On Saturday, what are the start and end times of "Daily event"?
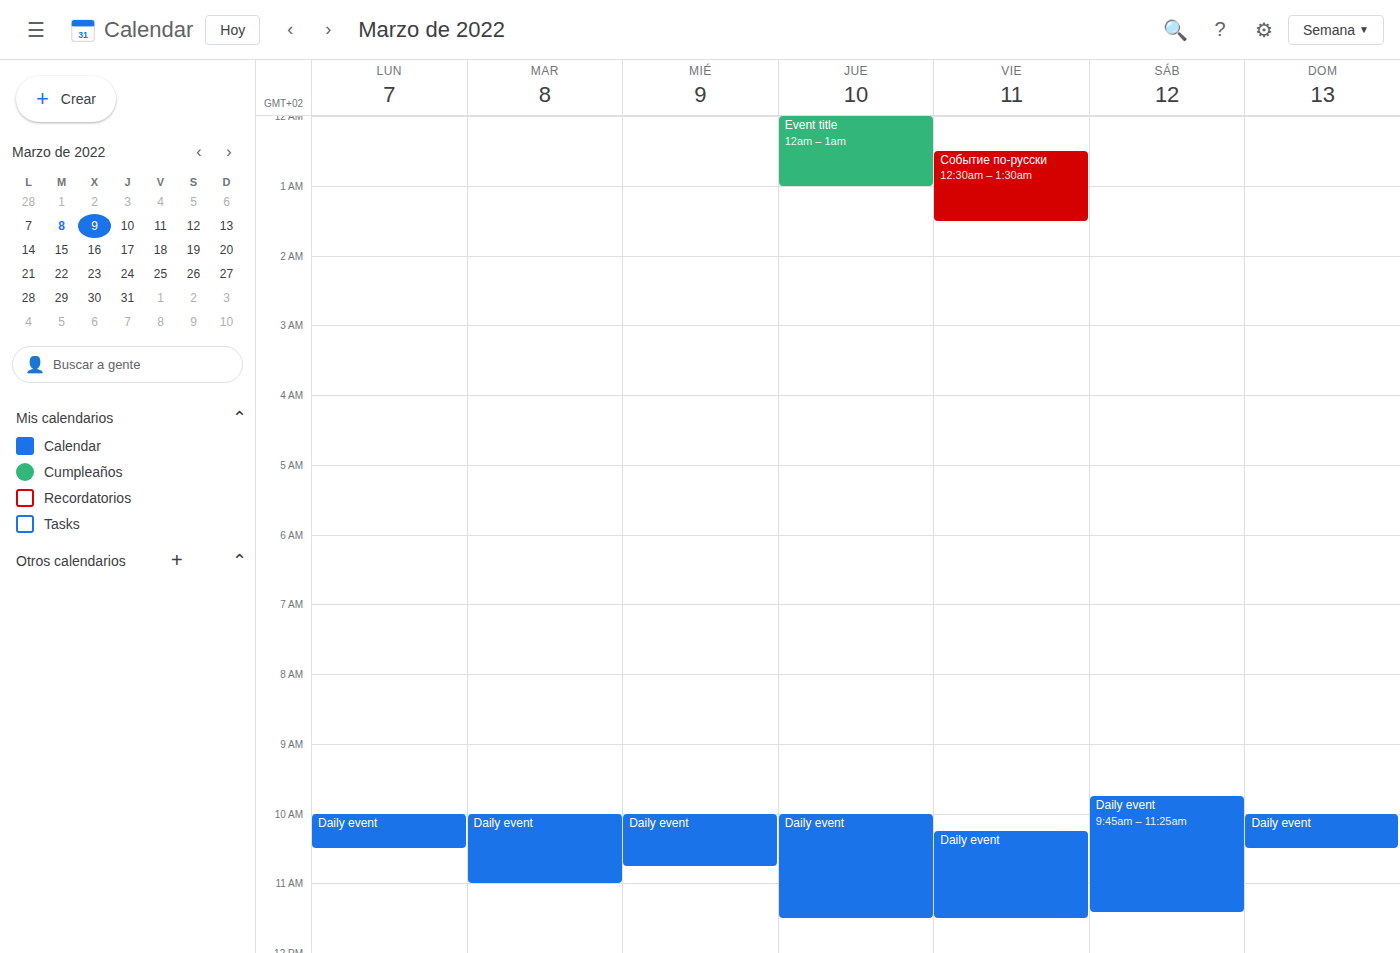
9:45 AM to 11:25 AM